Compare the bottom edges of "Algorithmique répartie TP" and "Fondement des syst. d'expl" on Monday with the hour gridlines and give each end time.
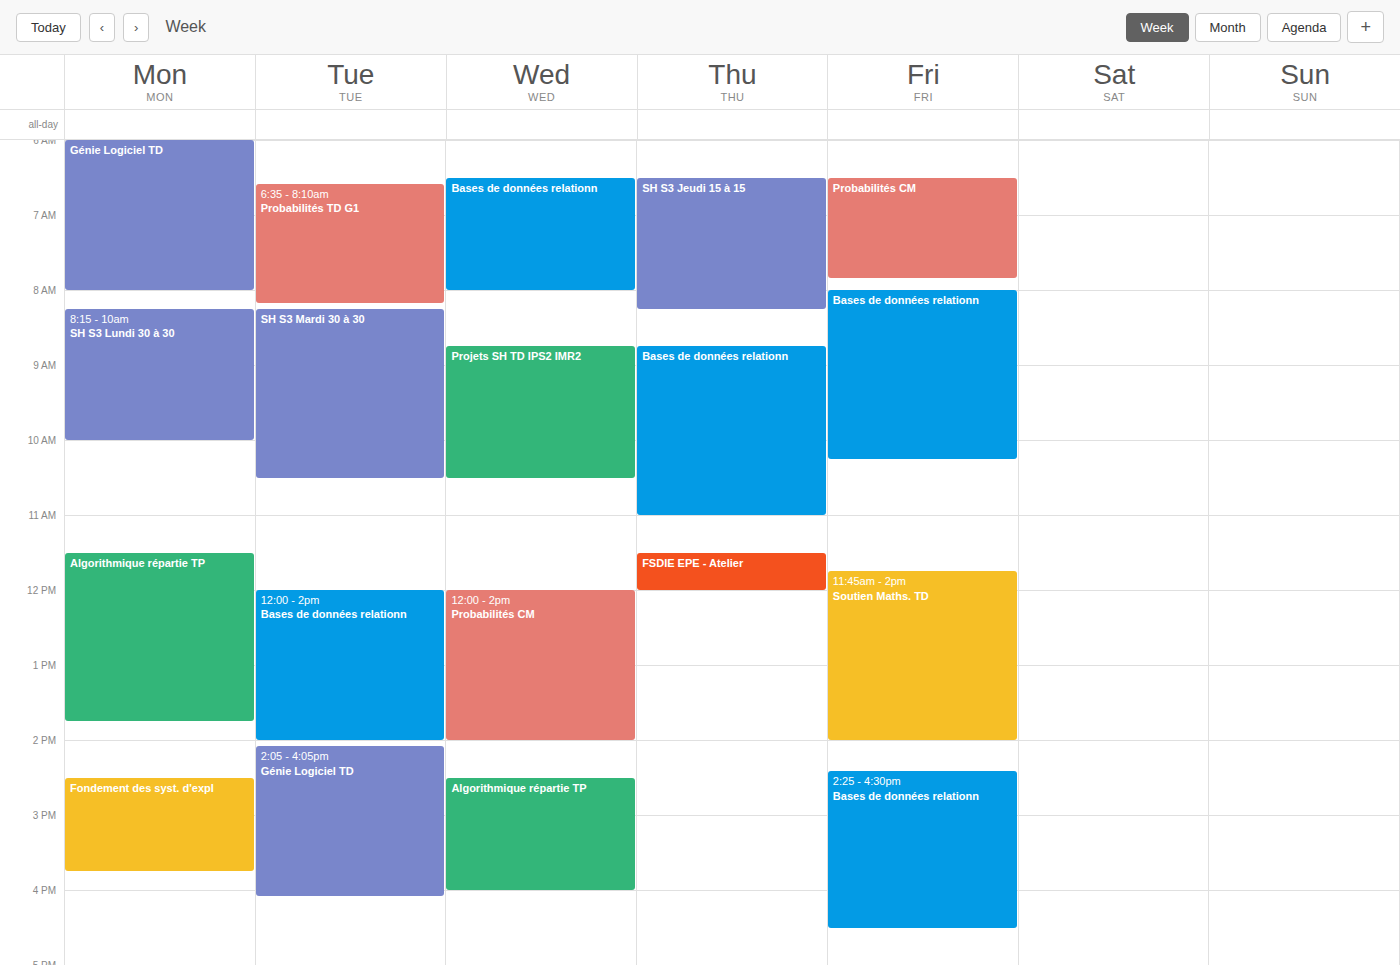
"Algorithmique répartie TP": 1:45 PM, neither: three quarters of the way from the 1 PM line to the 2 PM line. "Fondement des syst. d'expl": 3:45 PM, neither: three quarters of the way from the 3 PM line to the 4 PM line.